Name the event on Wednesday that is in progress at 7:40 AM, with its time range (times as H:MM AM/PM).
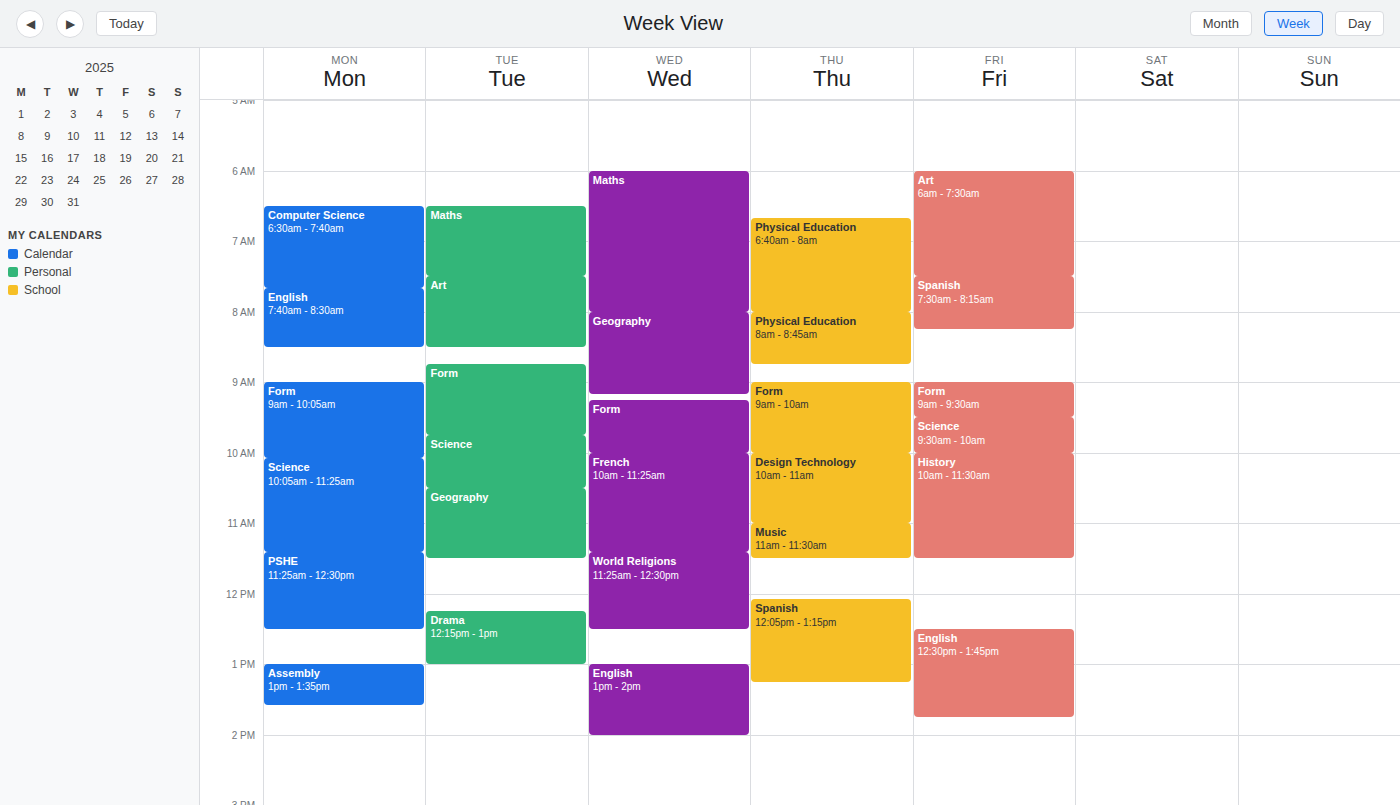
"Maths", 6:00 AM to 8:00 AM